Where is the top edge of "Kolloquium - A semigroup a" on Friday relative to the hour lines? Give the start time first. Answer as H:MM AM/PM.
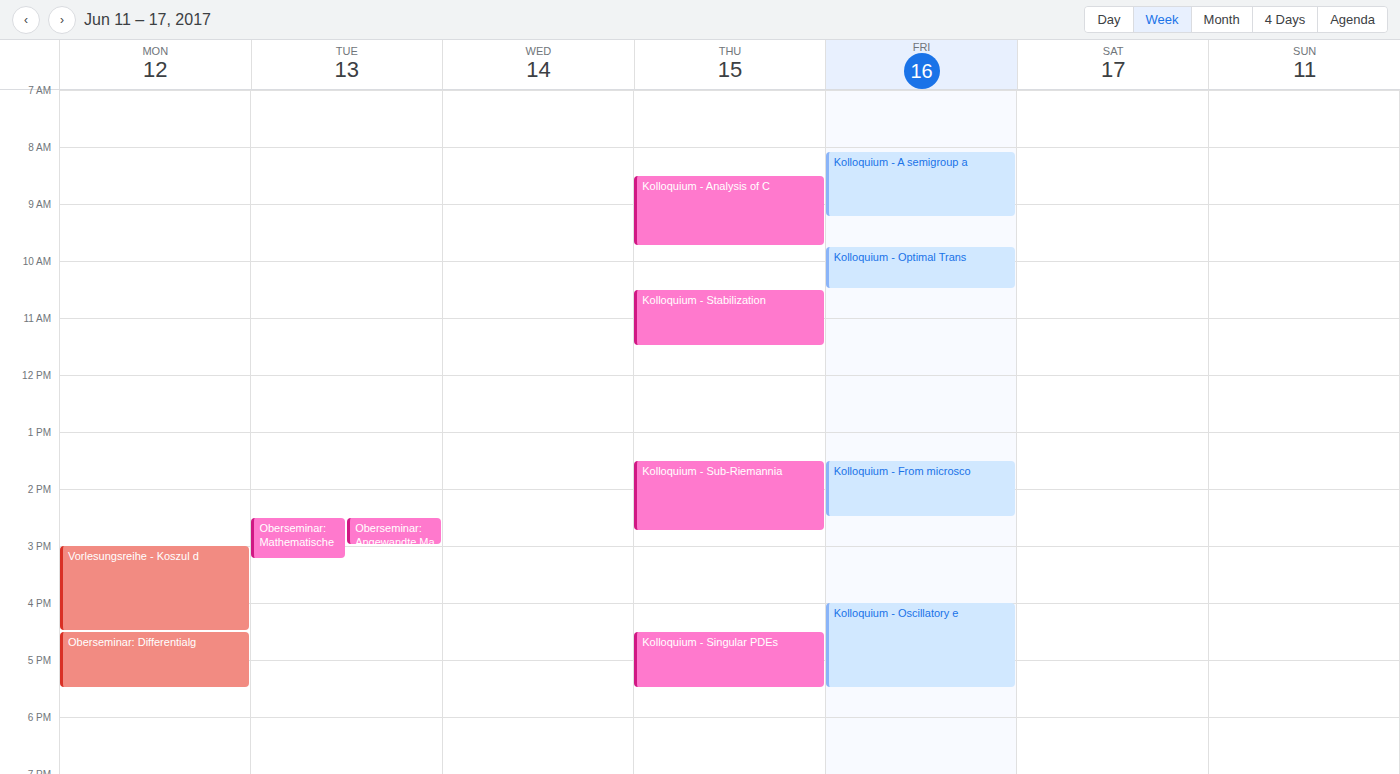
8:05 AM -- neither: 5 minutes below the 8 AM line and 55 minutes above the 9 AM line.